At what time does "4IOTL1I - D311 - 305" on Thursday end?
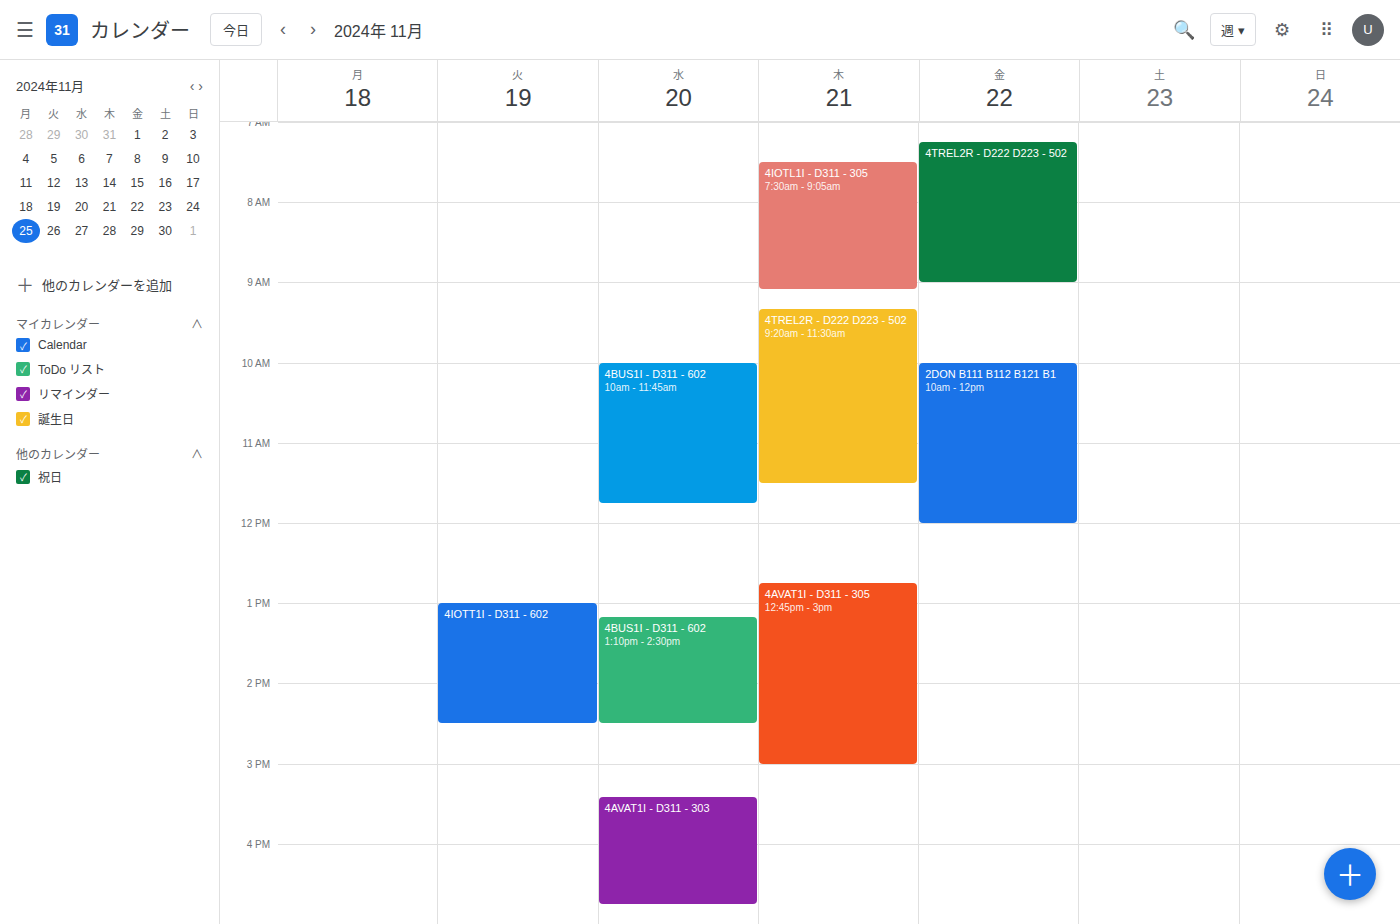
9:05 AM